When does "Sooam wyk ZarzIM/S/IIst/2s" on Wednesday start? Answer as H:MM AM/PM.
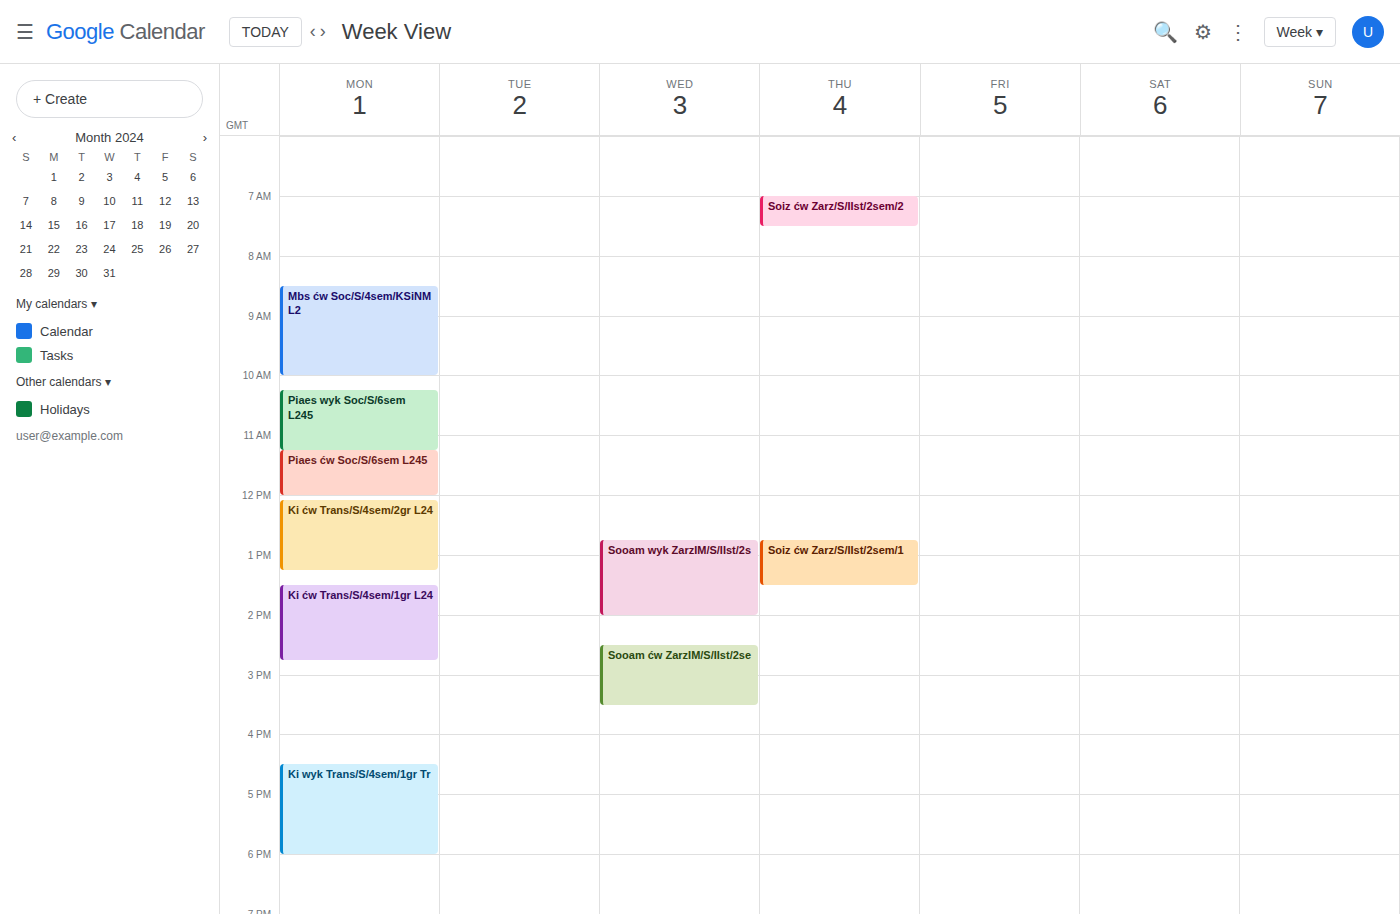
12:45 PM